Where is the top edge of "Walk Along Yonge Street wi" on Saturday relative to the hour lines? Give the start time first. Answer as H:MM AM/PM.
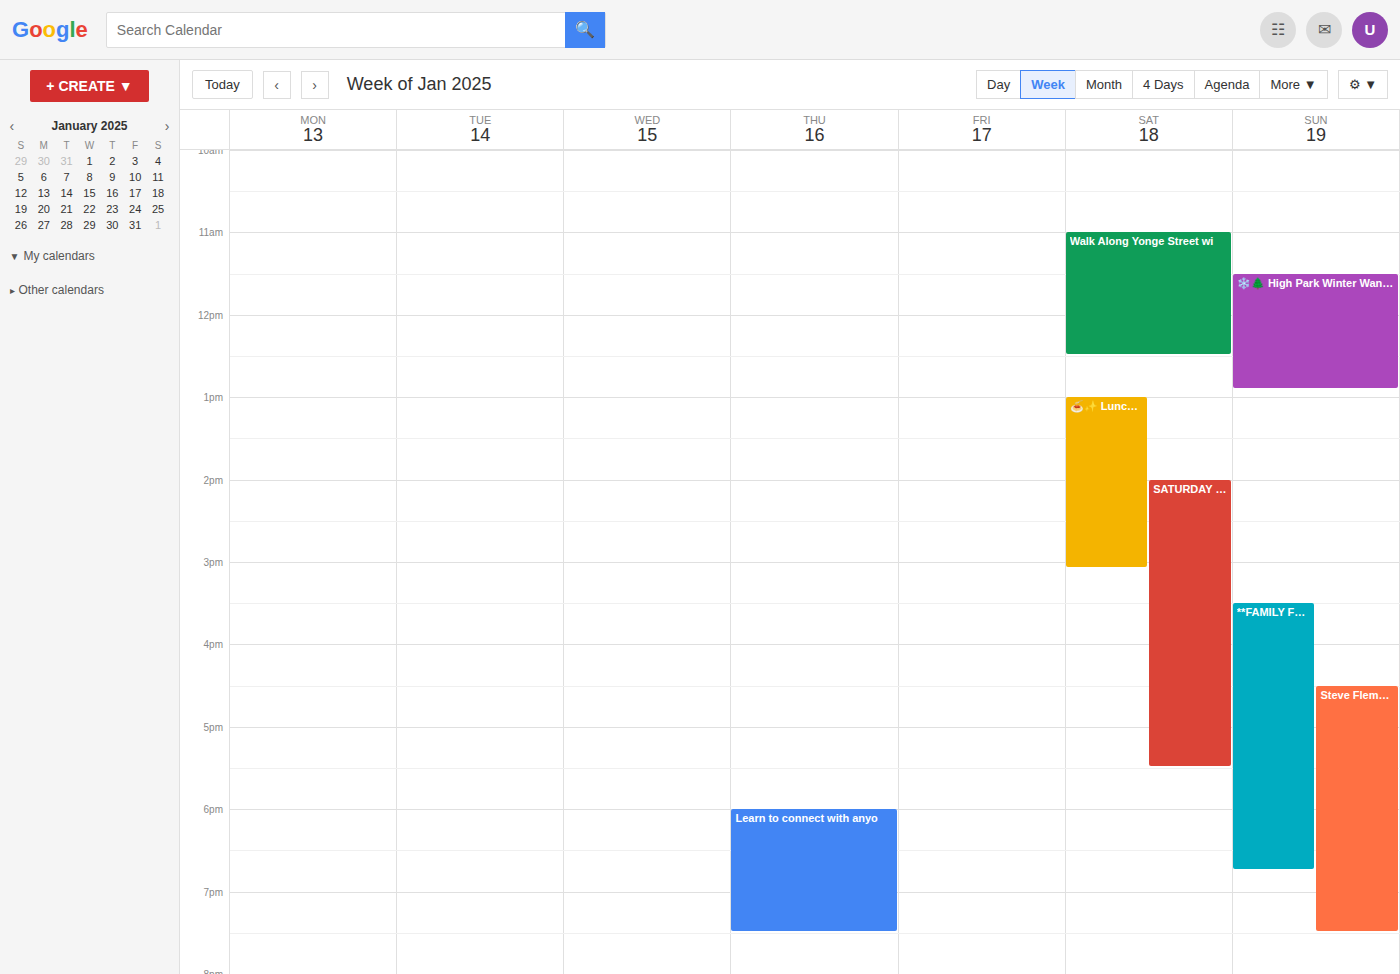
11:00 AM -- exactly on the 11 AM line.